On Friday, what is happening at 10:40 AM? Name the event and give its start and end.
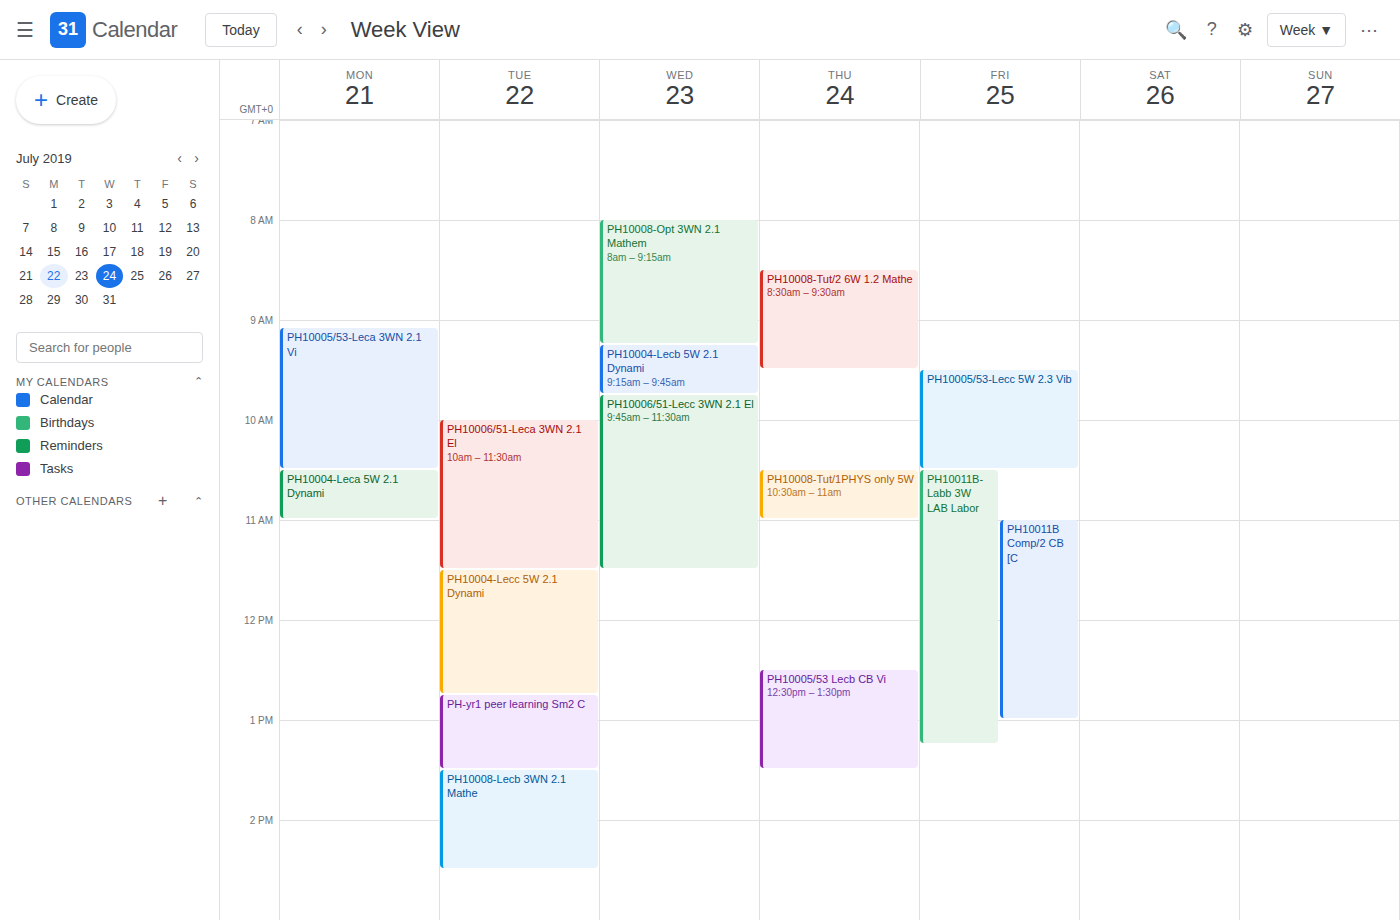
"PH10011B-Labb 3W LAB Labor", 10:30 AM to 1:15 PM